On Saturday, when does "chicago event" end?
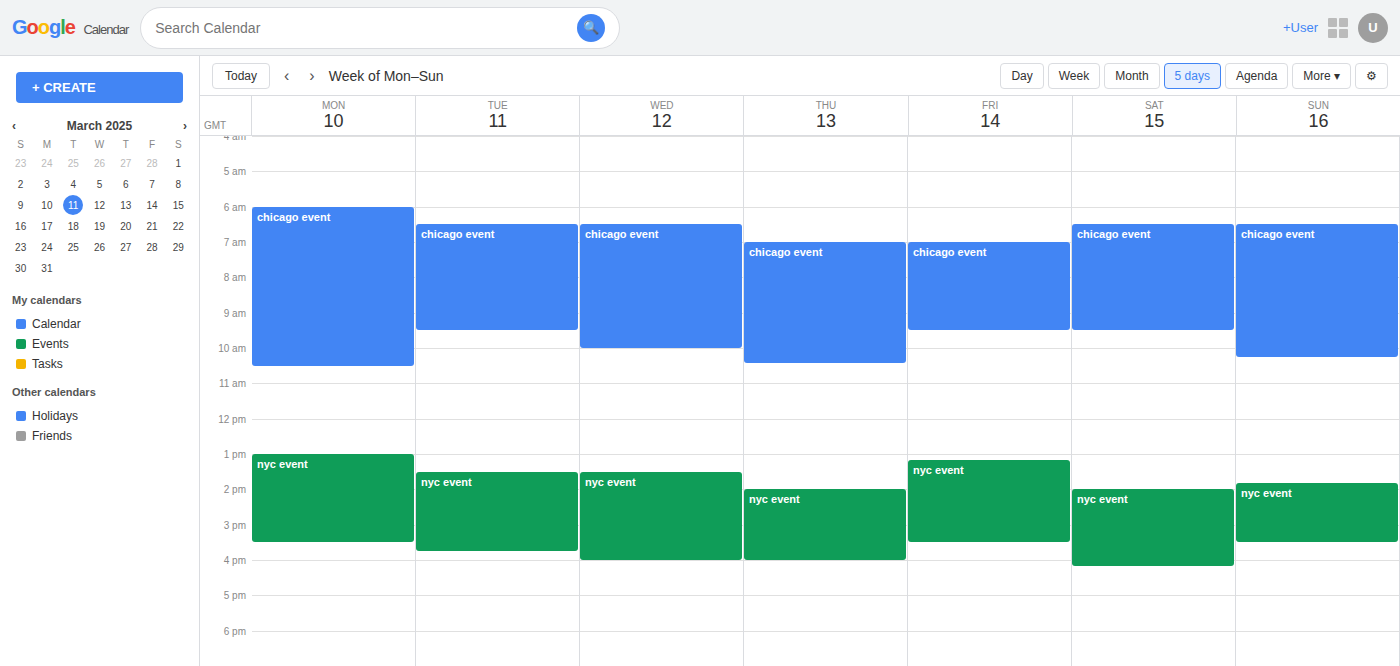
09:30